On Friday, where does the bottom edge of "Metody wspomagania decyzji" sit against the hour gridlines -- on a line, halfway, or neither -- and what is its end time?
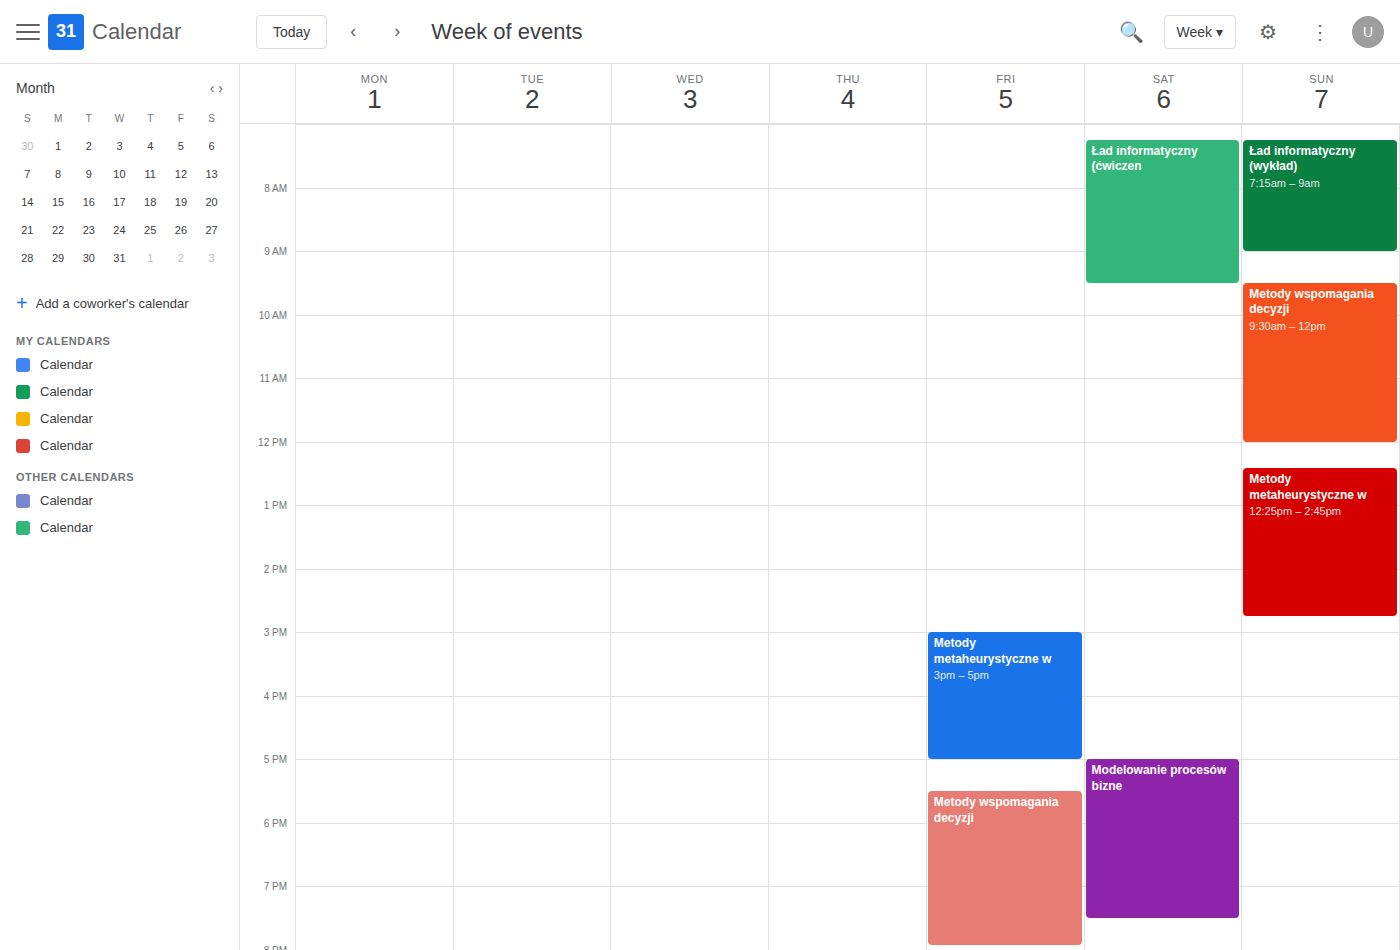
7:55 PM -- neither: 55 minutes below the 7 PM line and 5 minutes above the 8 PM line.